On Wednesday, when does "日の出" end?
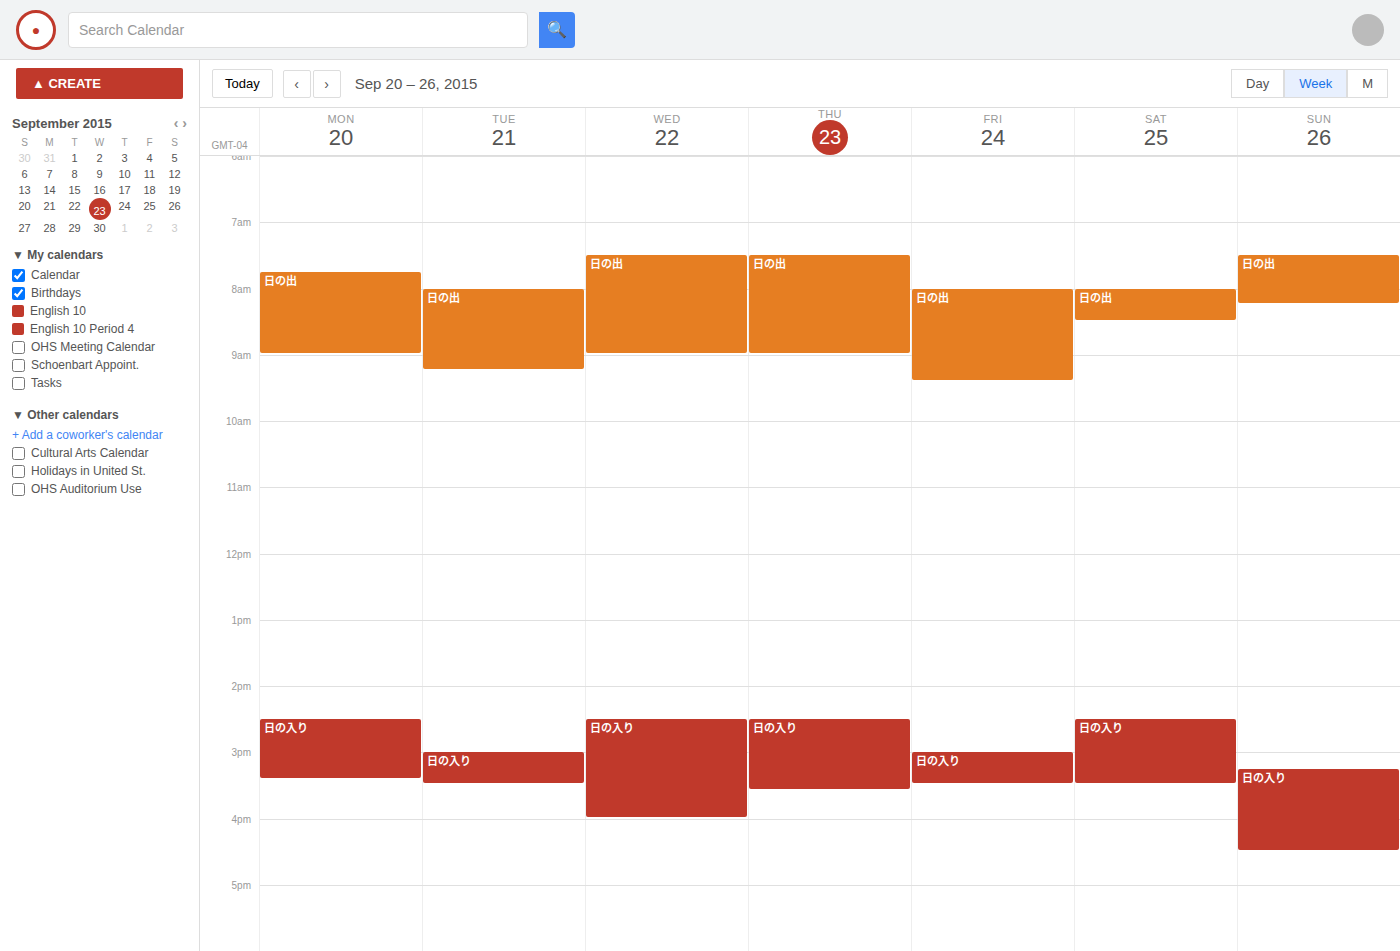
9:00 AM